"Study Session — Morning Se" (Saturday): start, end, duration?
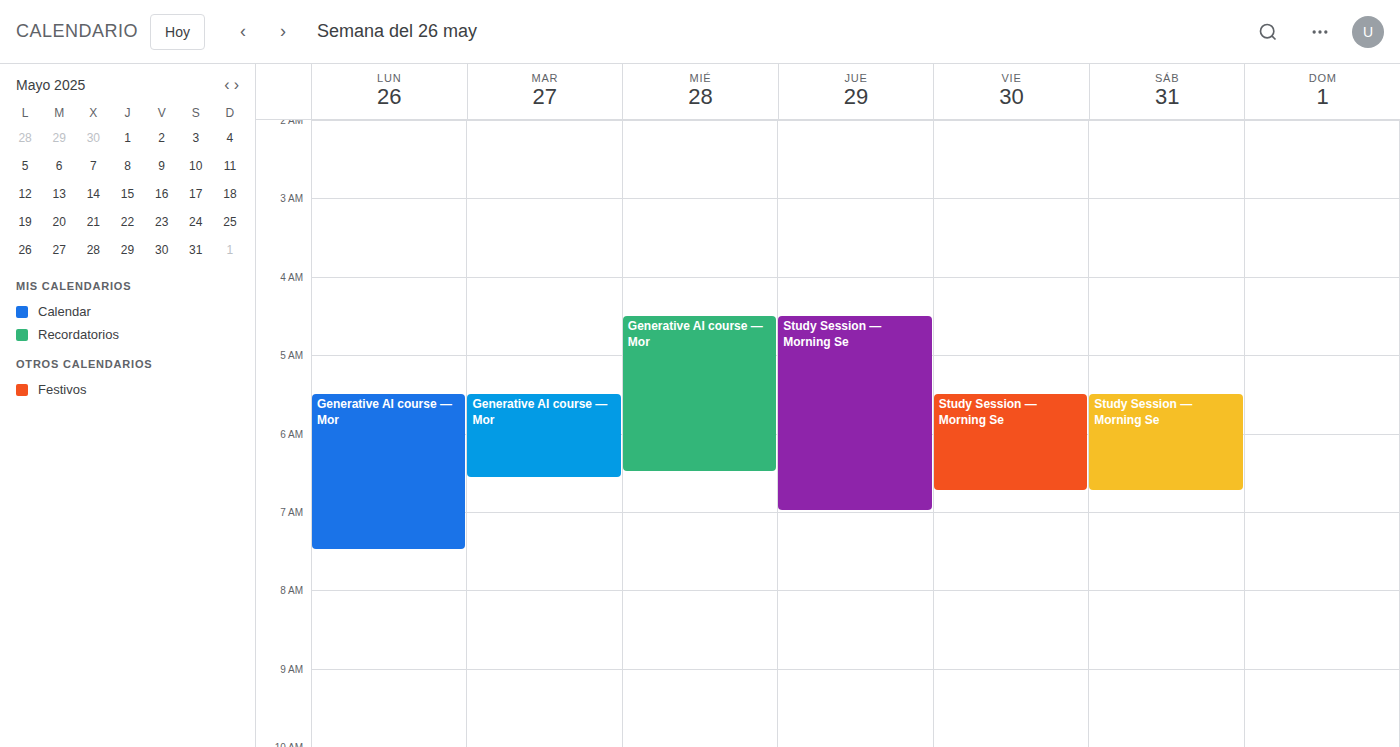
5:30 AM to 6:45 AM, 1 hour 15 minutes